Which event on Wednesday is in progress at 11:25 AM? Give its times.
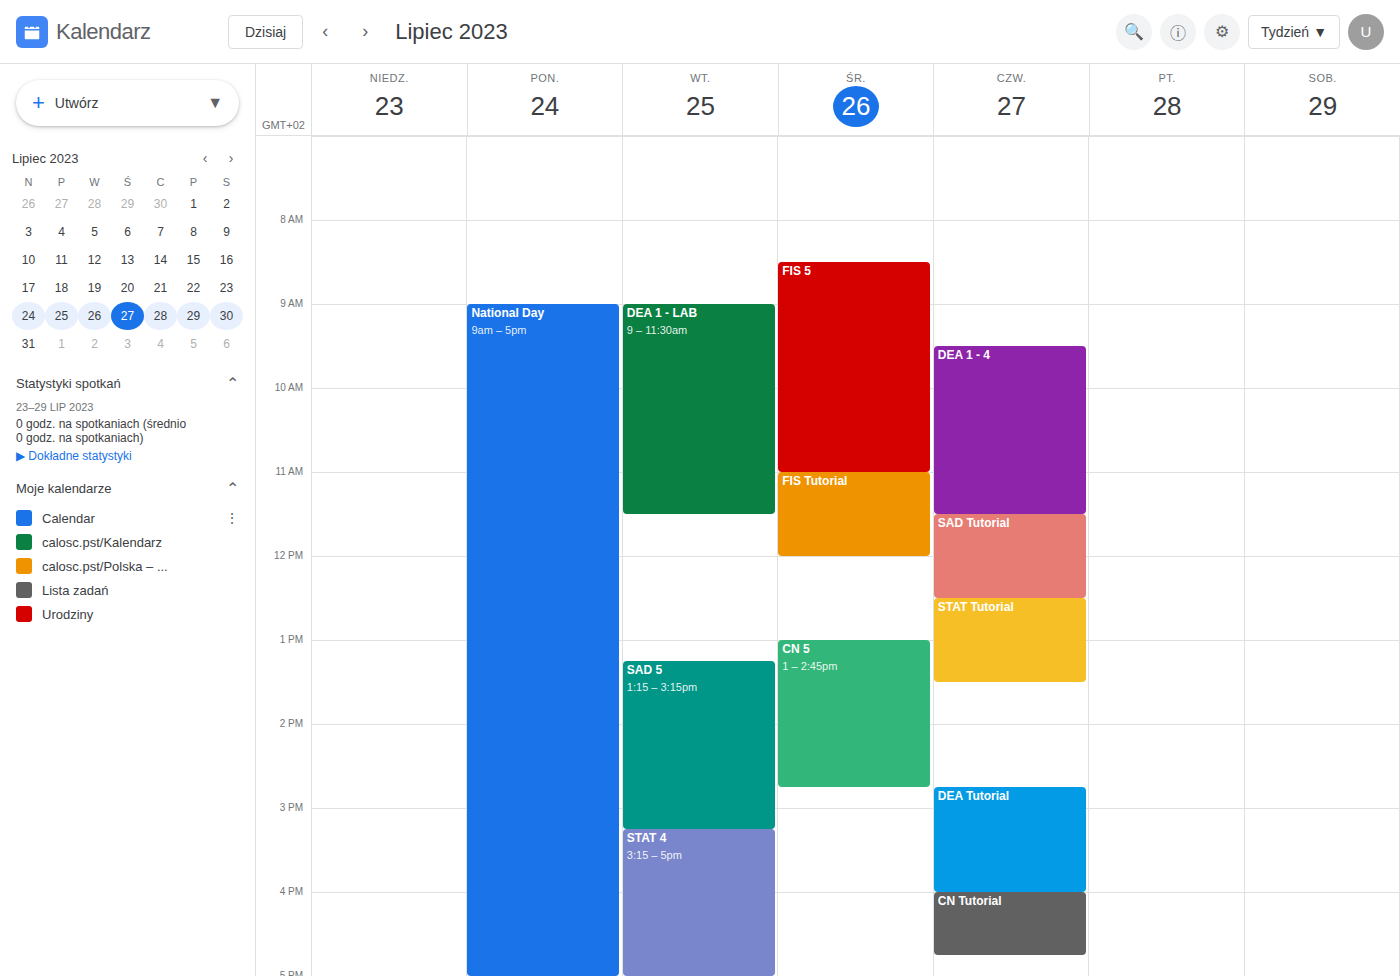
"FIS Tutorial", 11:00 AM to 12:00 PM